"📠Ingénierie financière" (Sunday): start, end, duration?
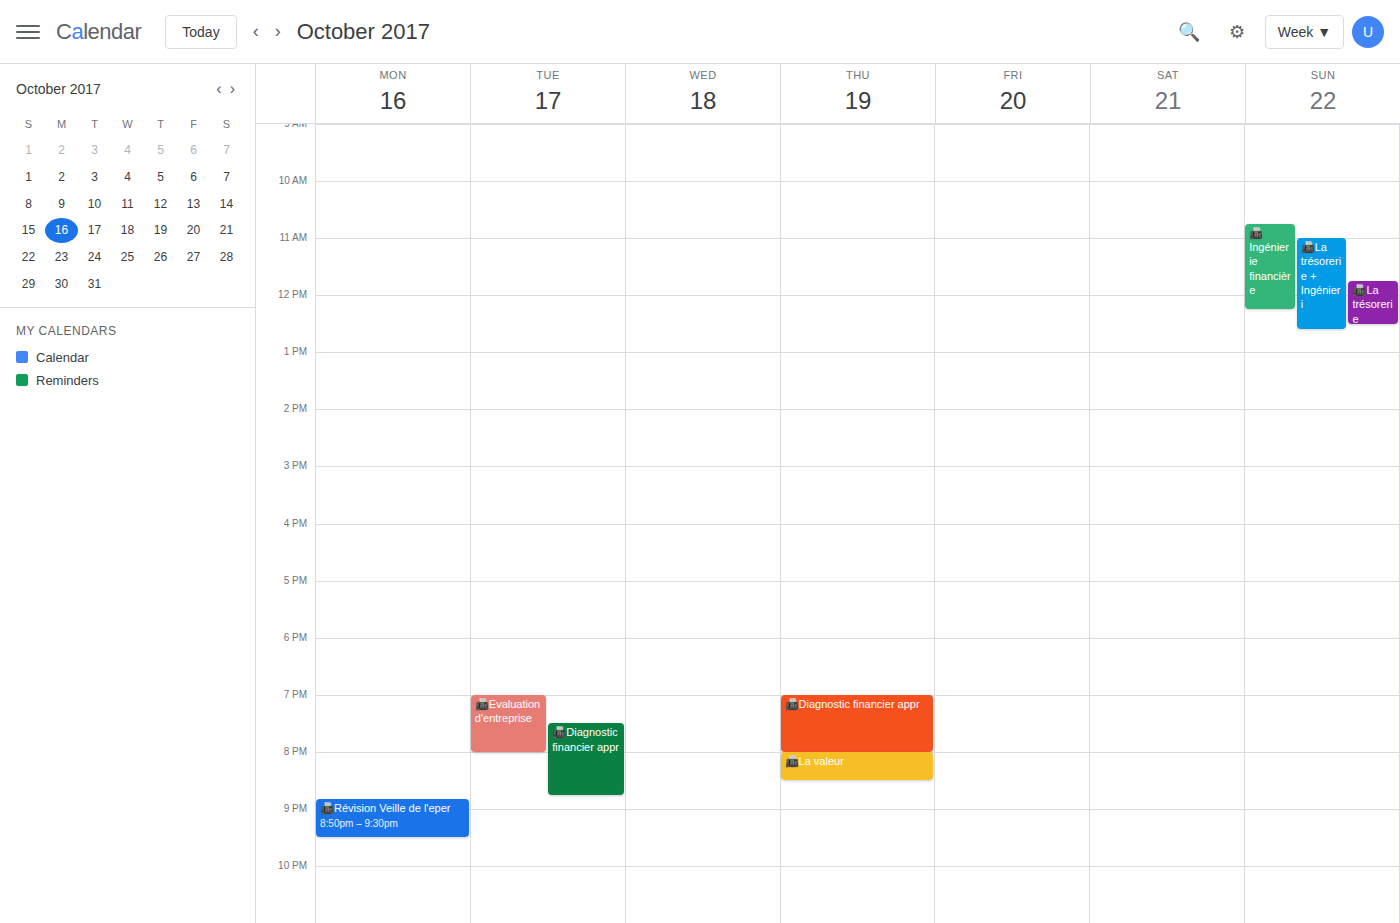
10:45 AM to 12:15 PM, 1 hour 30 minutes